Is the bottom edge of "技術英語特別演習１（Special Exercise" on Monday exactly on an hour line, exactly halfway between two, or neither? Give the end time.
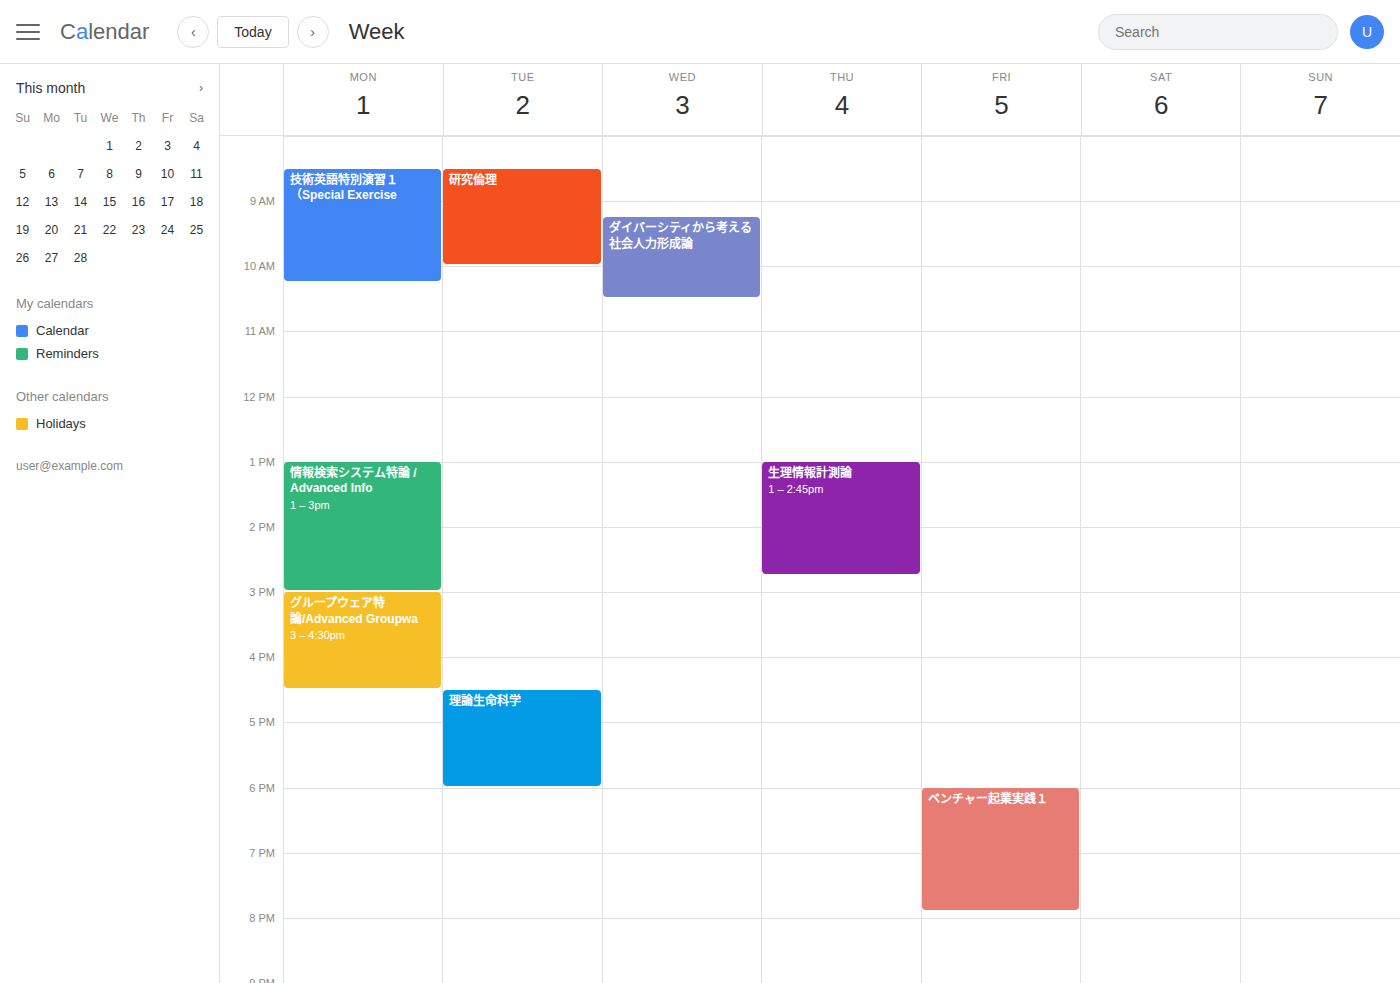
10:15 AM -- neither: a quarter of the way from the 10 AM line to the 11 AM line.